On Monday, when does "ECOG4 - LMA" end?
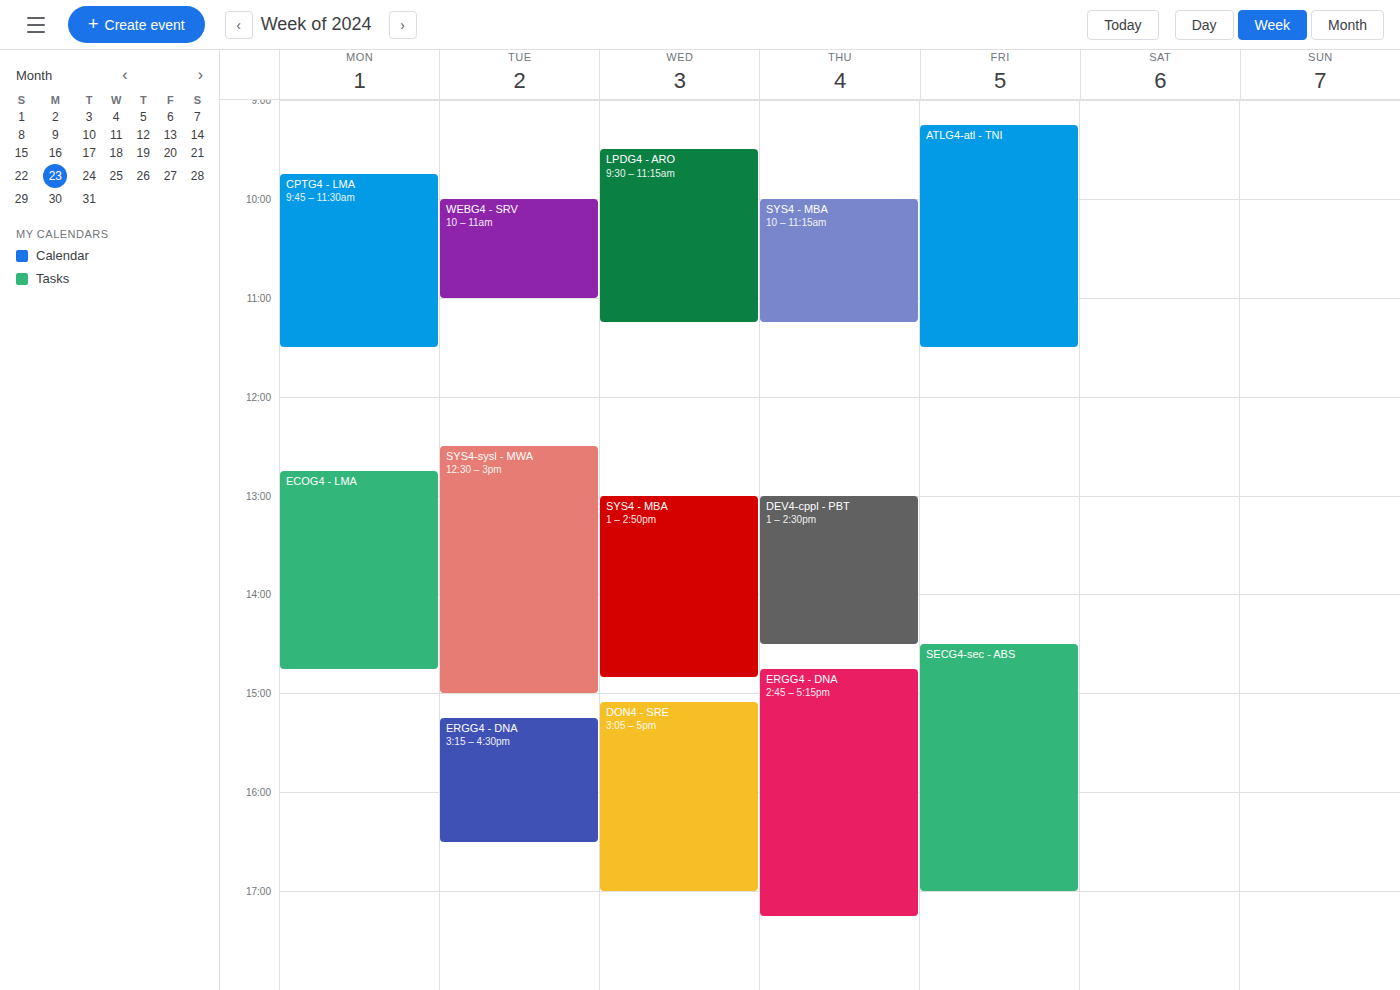
2:45 PM